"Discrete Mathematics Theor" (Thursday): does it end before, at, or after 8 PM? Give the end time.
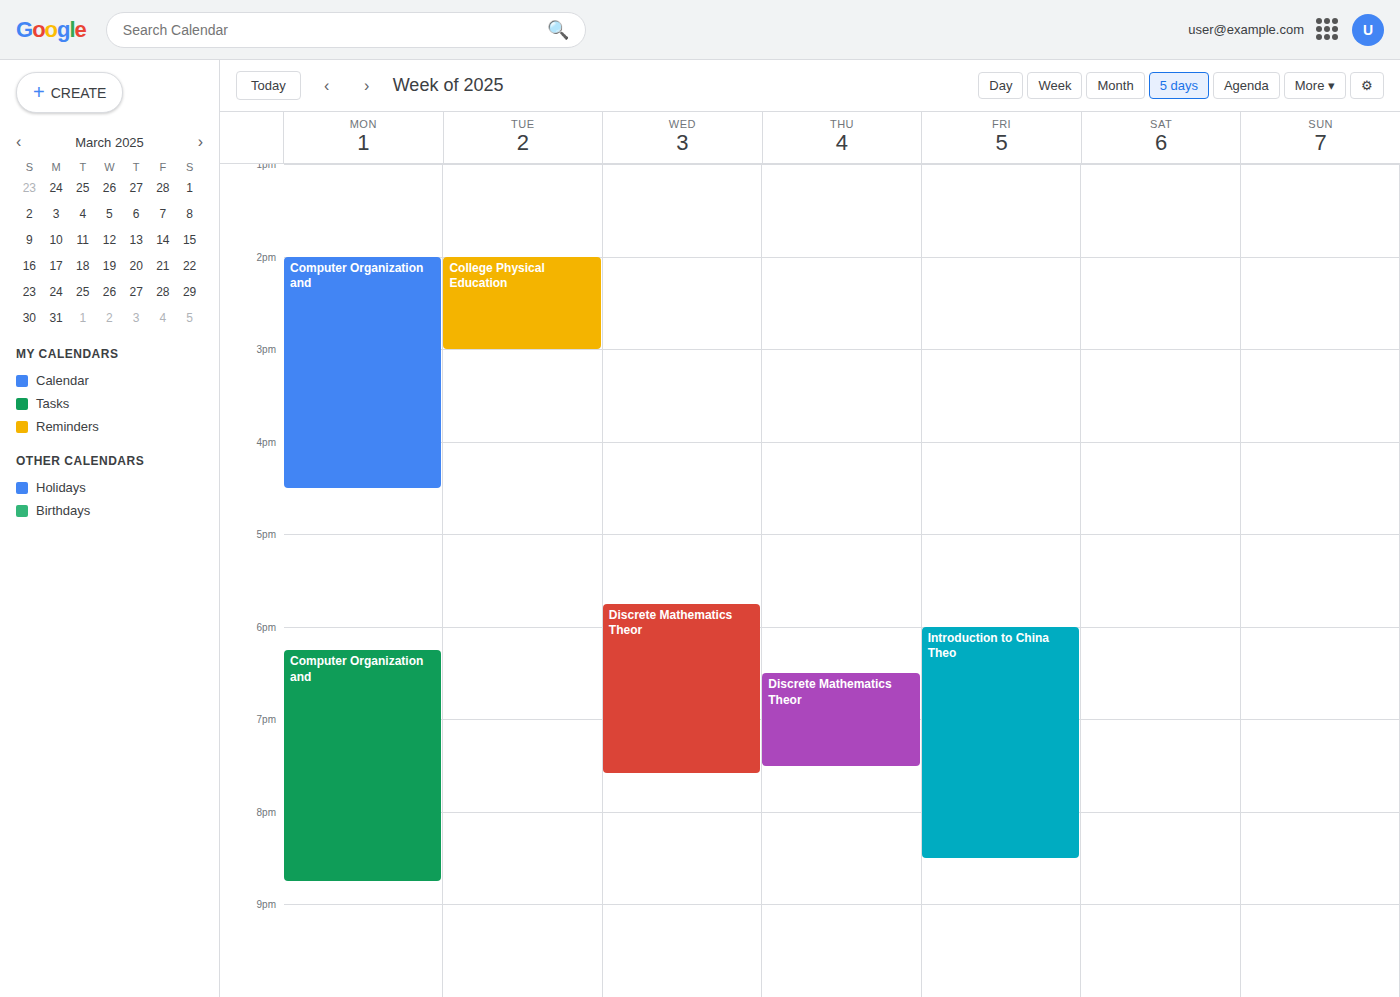
7:30 PM -- before 8 PM, 30 minutes above the 8 PM line.